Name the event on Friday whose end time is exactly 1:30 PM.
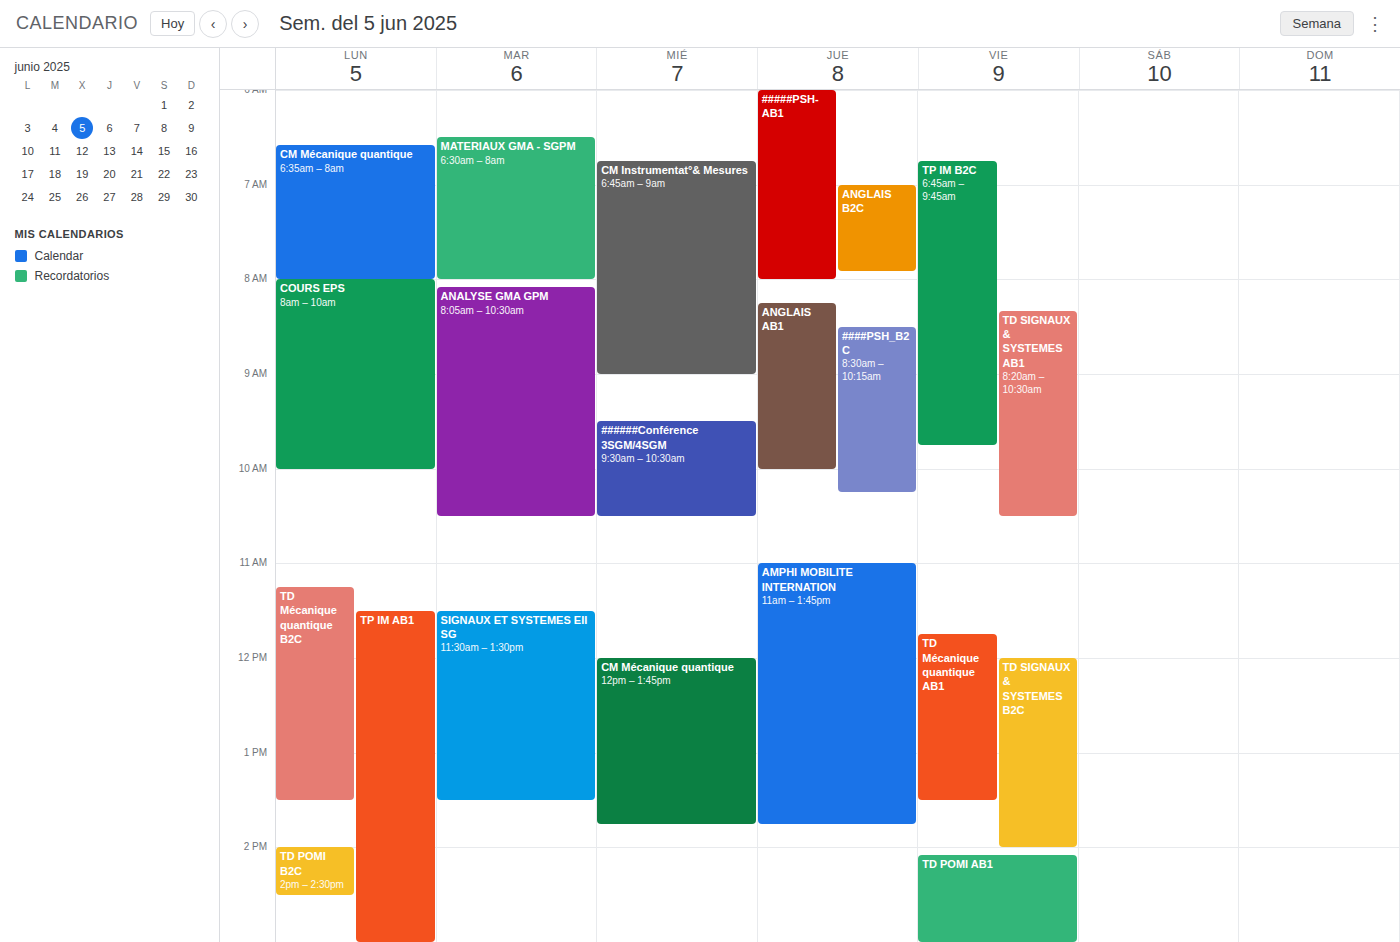
"TD Mécanique quantique AB1"